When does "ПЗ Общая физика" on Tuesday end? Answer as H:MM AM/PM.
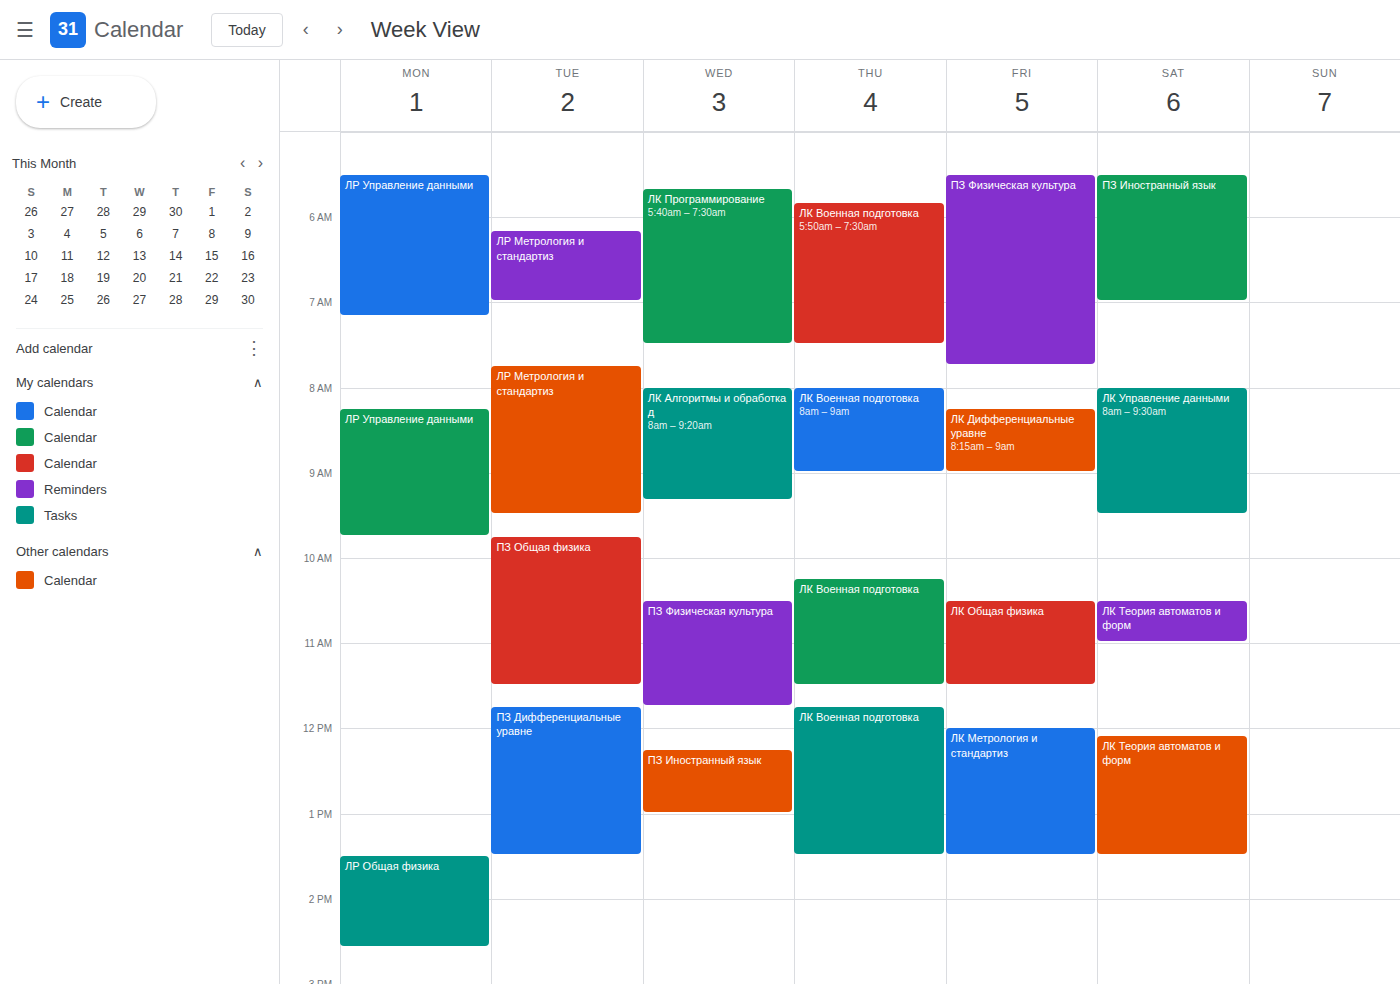
11:30 AM